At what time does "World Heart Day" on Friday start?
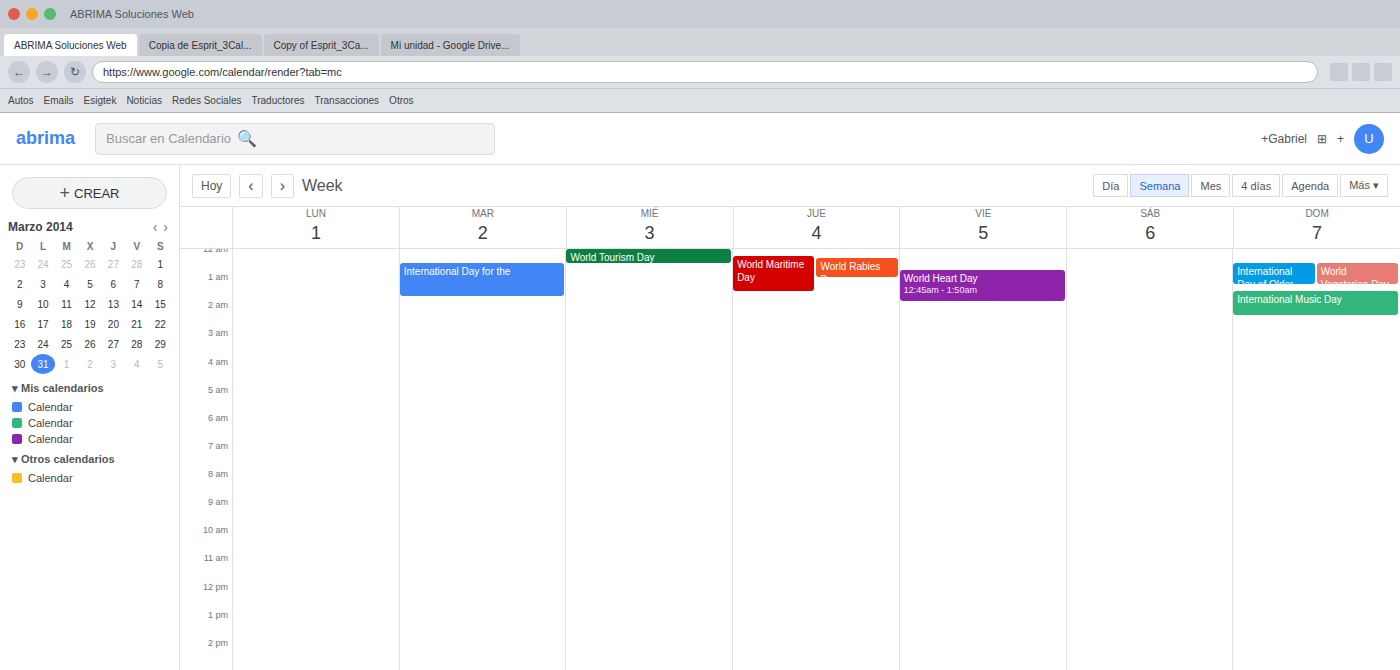
12:45 AM